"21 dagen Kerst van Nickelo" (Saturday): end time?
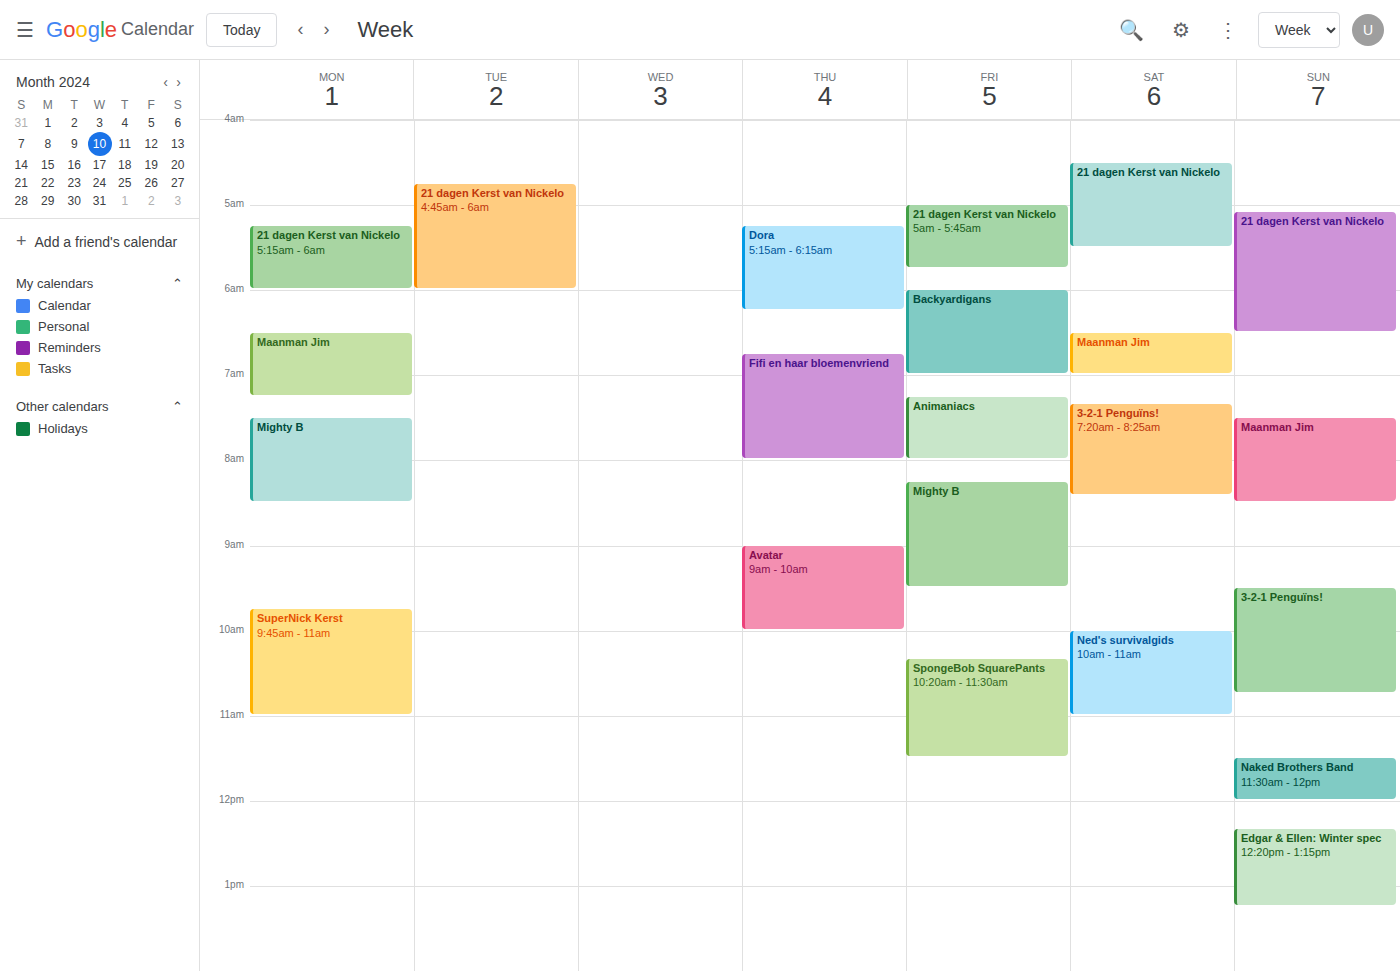
05:30